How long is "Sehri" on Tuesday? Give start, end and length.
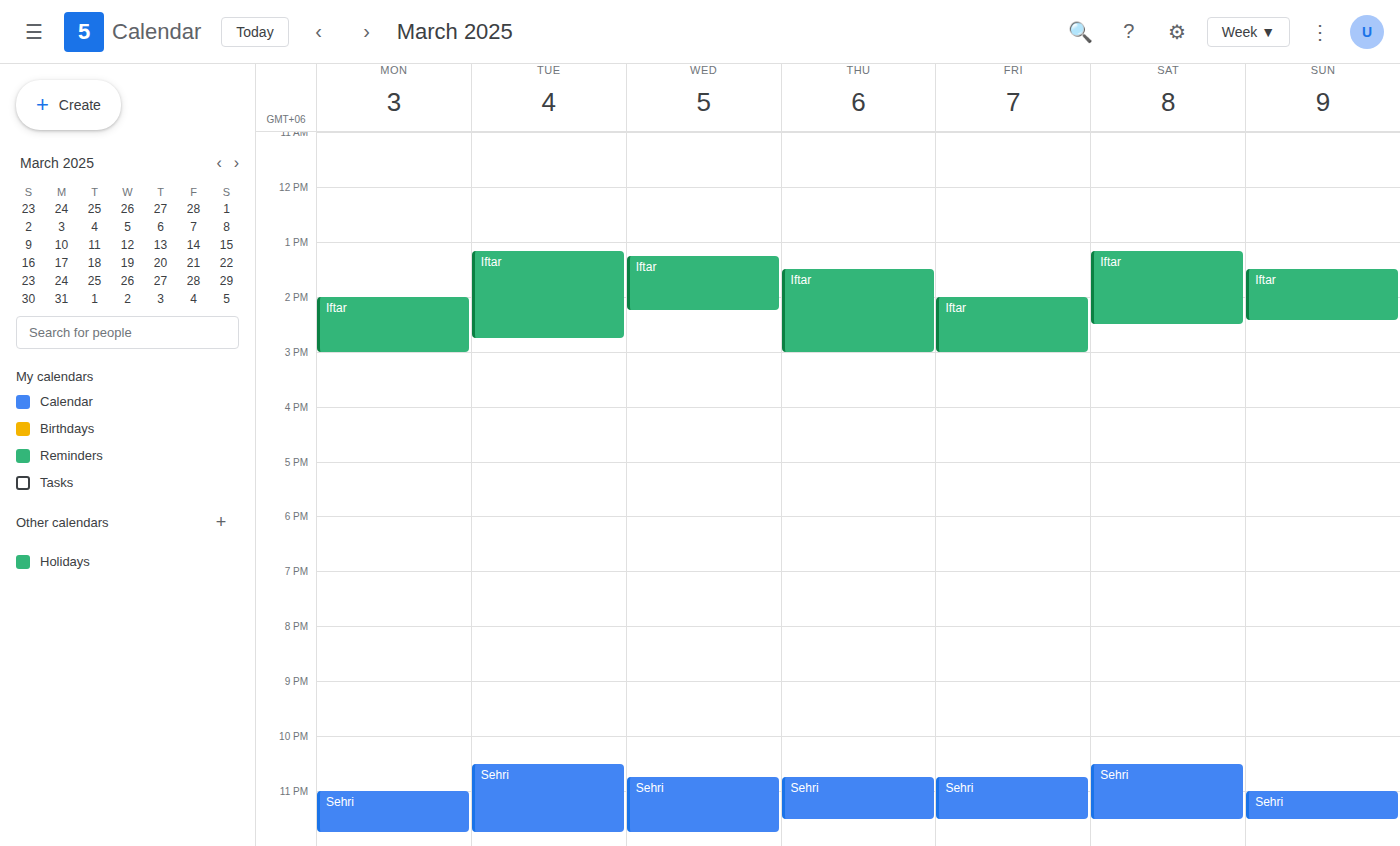
10:30 PM to 11:45 PM, 1 hour 15 minutes